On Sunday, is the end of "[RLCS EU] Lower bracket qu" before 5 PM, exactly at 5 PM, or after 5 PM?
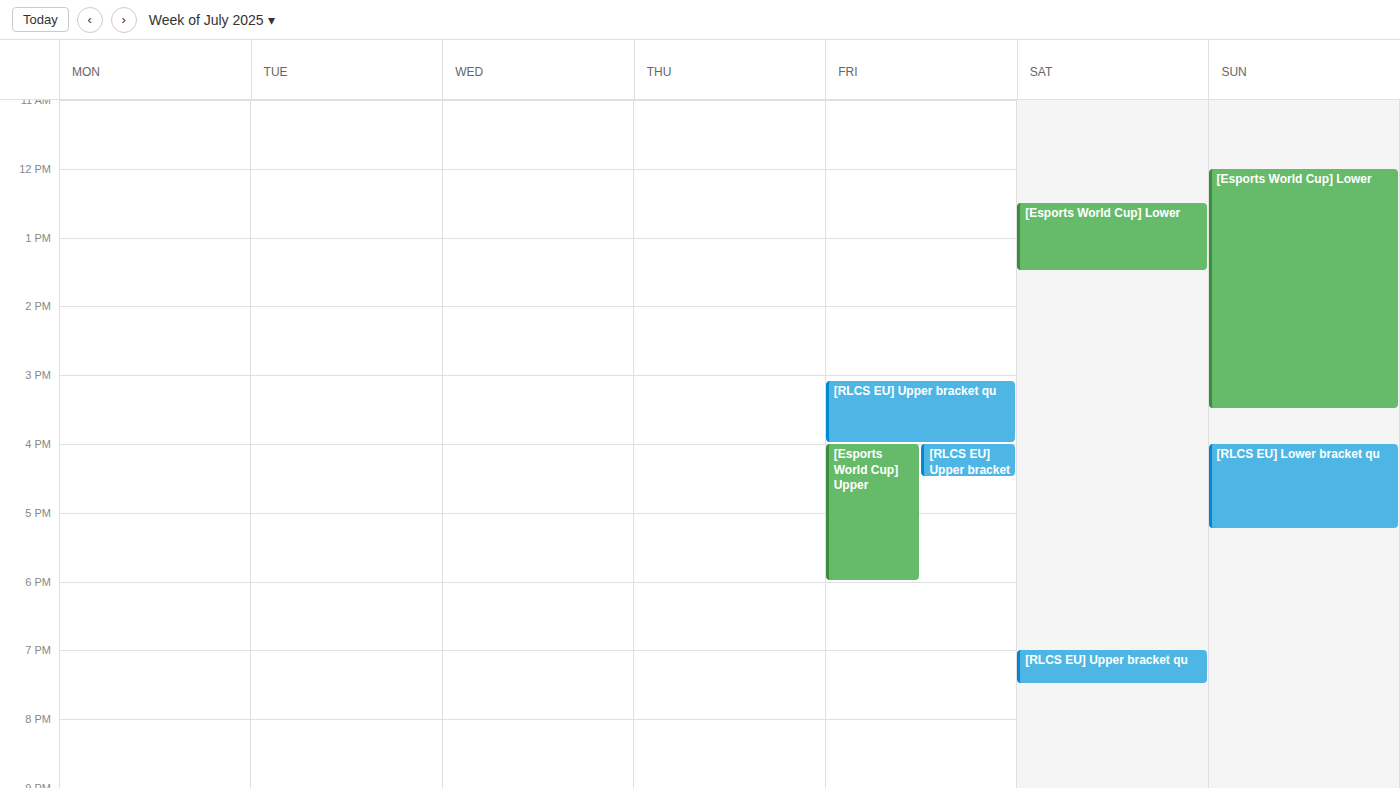
5:15 PM -- after 5 PM, 15 minutes below the 5 PM line.